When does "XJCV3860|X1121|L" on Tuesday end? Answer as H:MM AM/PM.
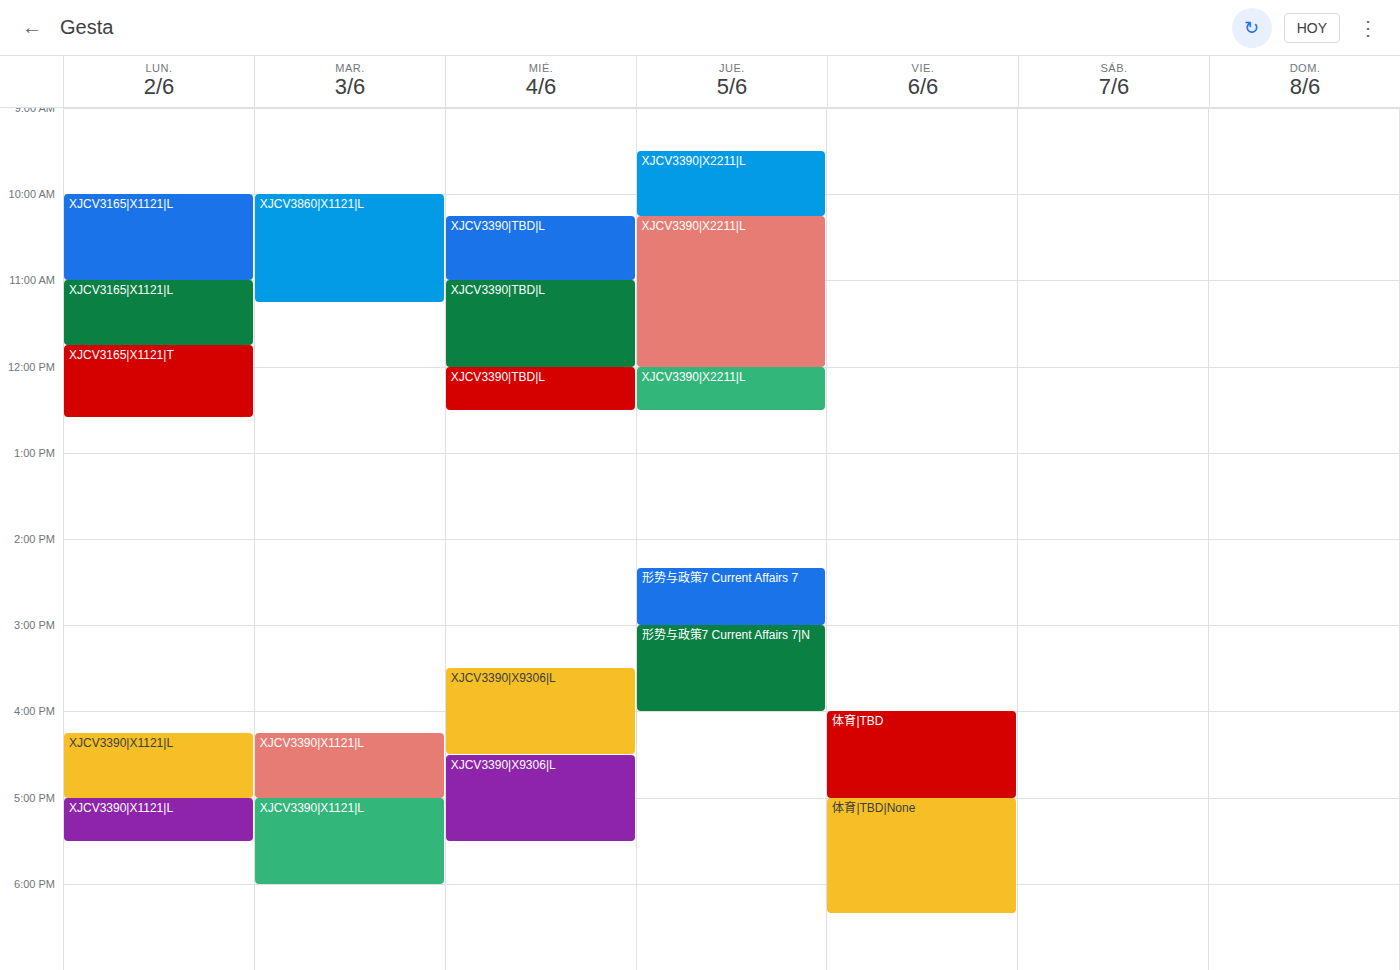
11:15 AM